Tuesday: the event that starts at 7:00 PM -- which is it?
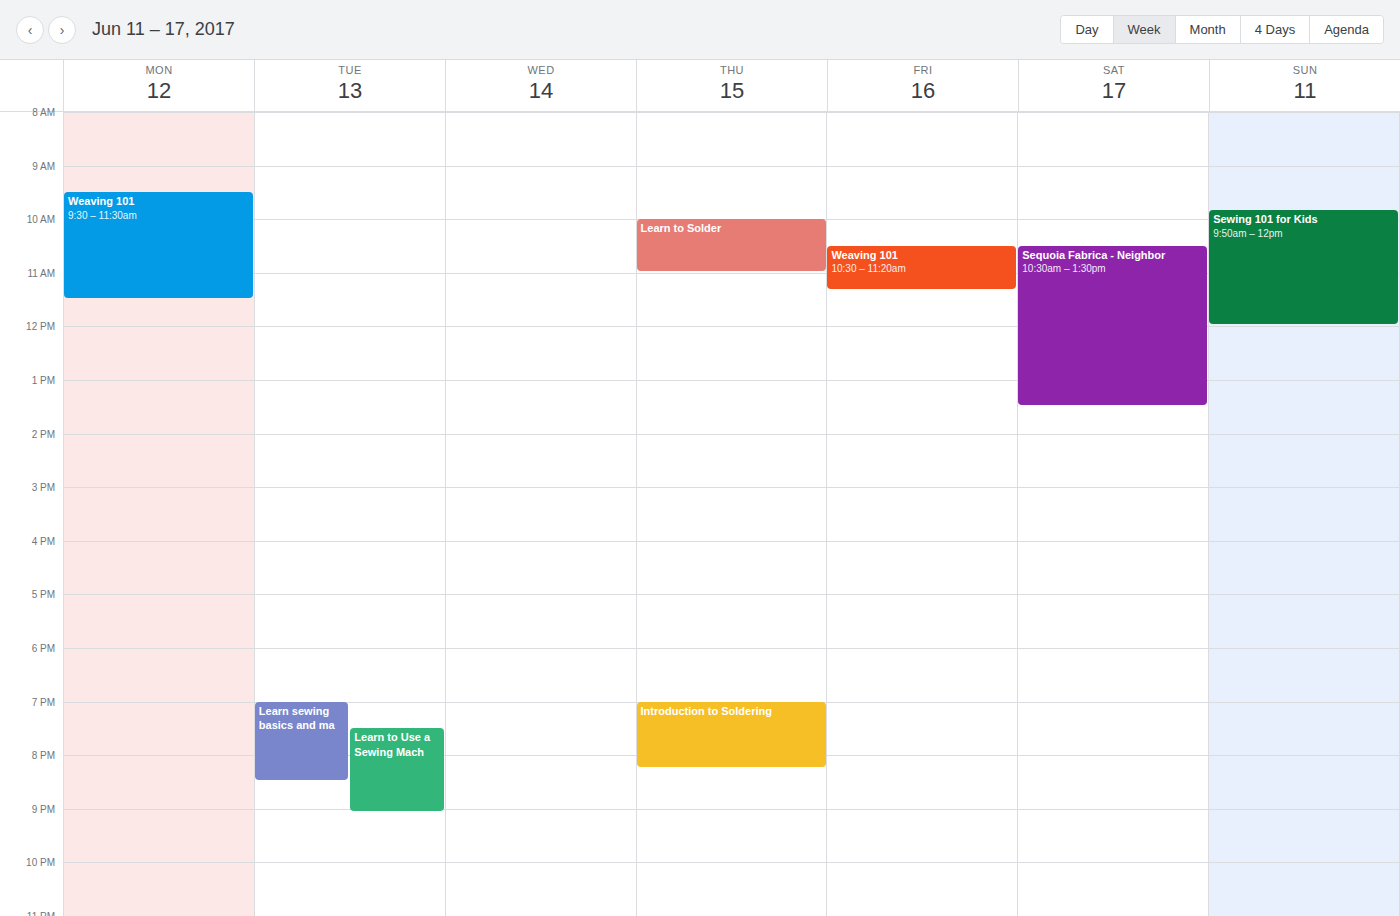
"Learn sewing basics and ma"